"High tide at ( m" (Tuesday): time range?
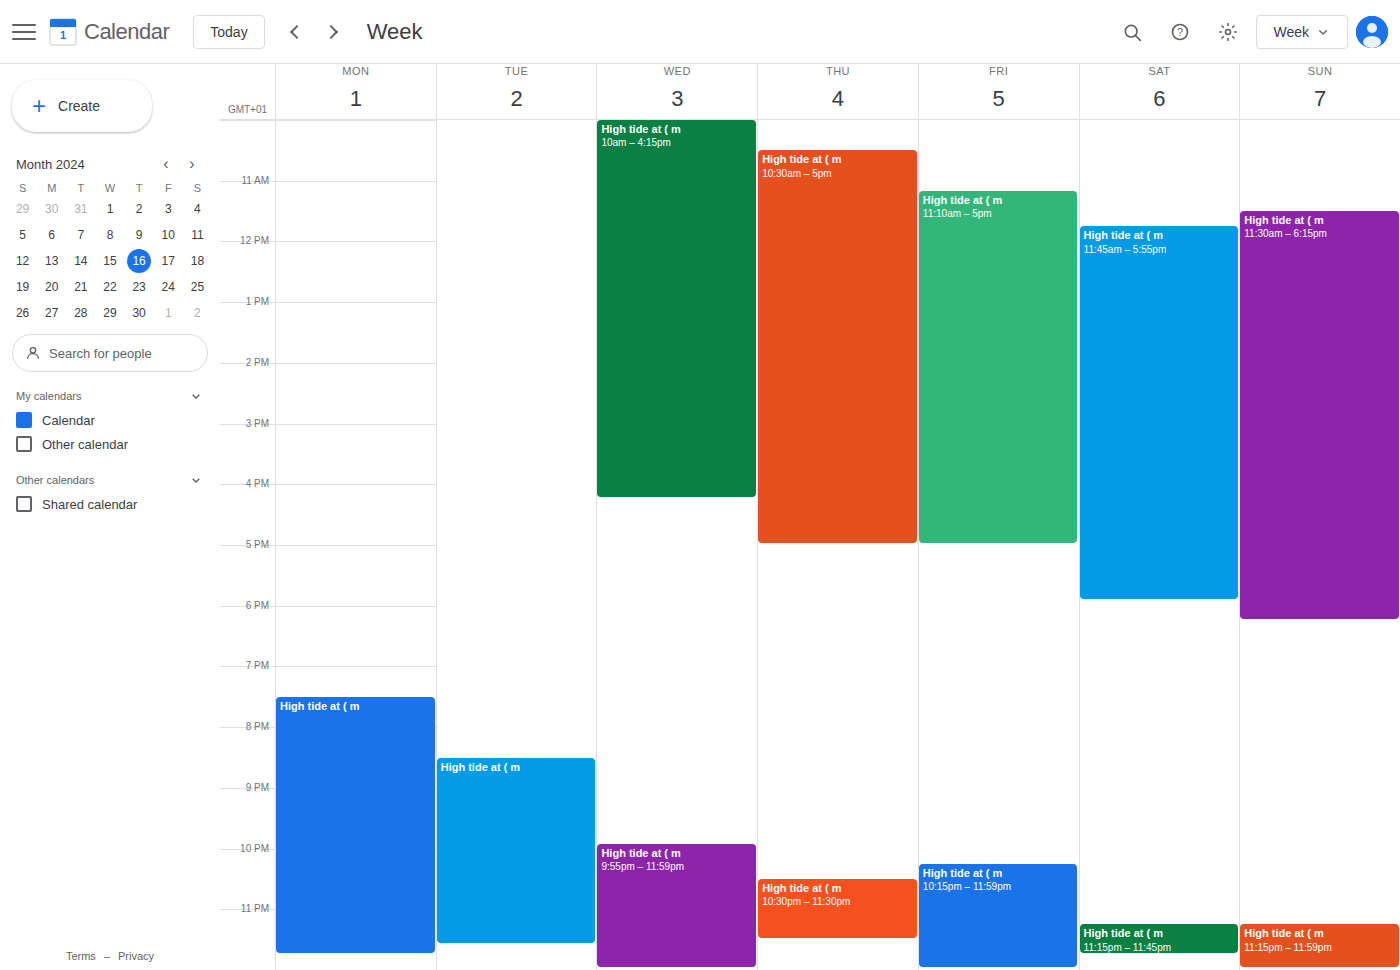
8:30 PM to 11:35 PM